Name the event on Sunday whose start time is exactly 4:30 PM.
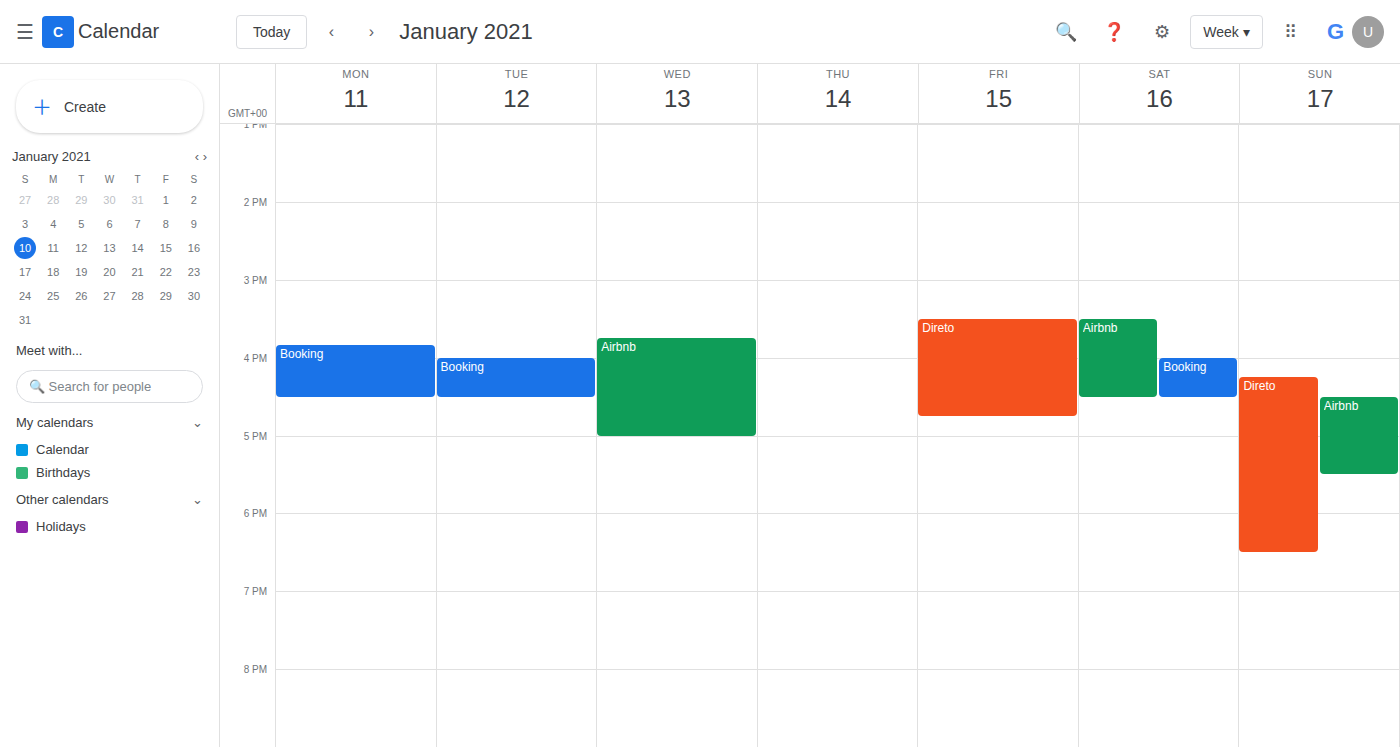
"Airbnb"